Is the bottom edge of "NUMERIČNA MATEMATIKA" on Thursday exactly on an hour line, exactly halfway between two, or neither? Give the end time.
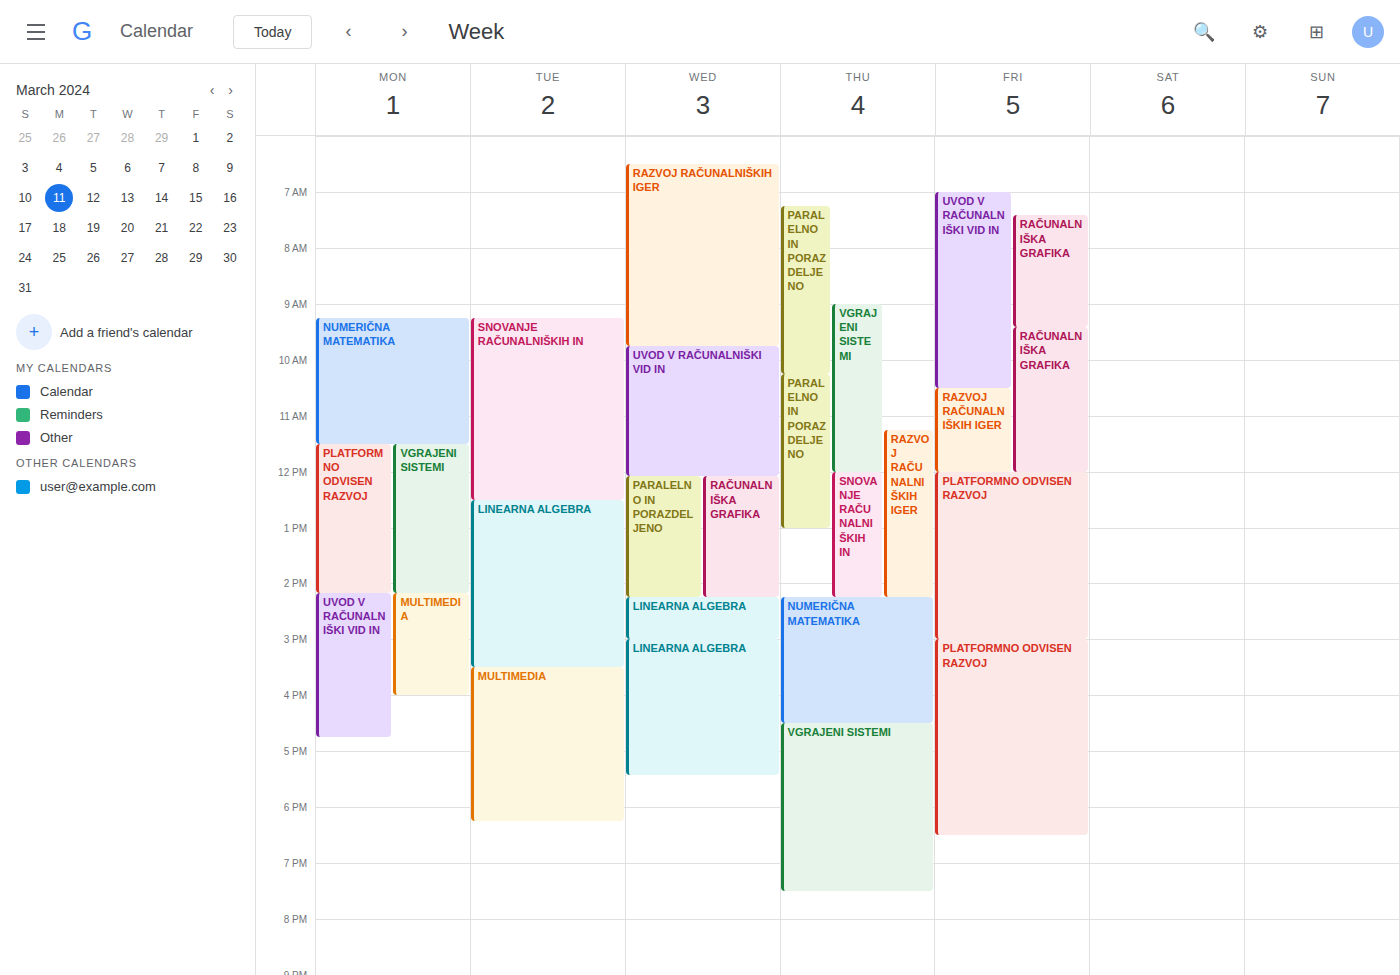
4:30 PM -- halfway between the 4 PM and 5 PM lines.